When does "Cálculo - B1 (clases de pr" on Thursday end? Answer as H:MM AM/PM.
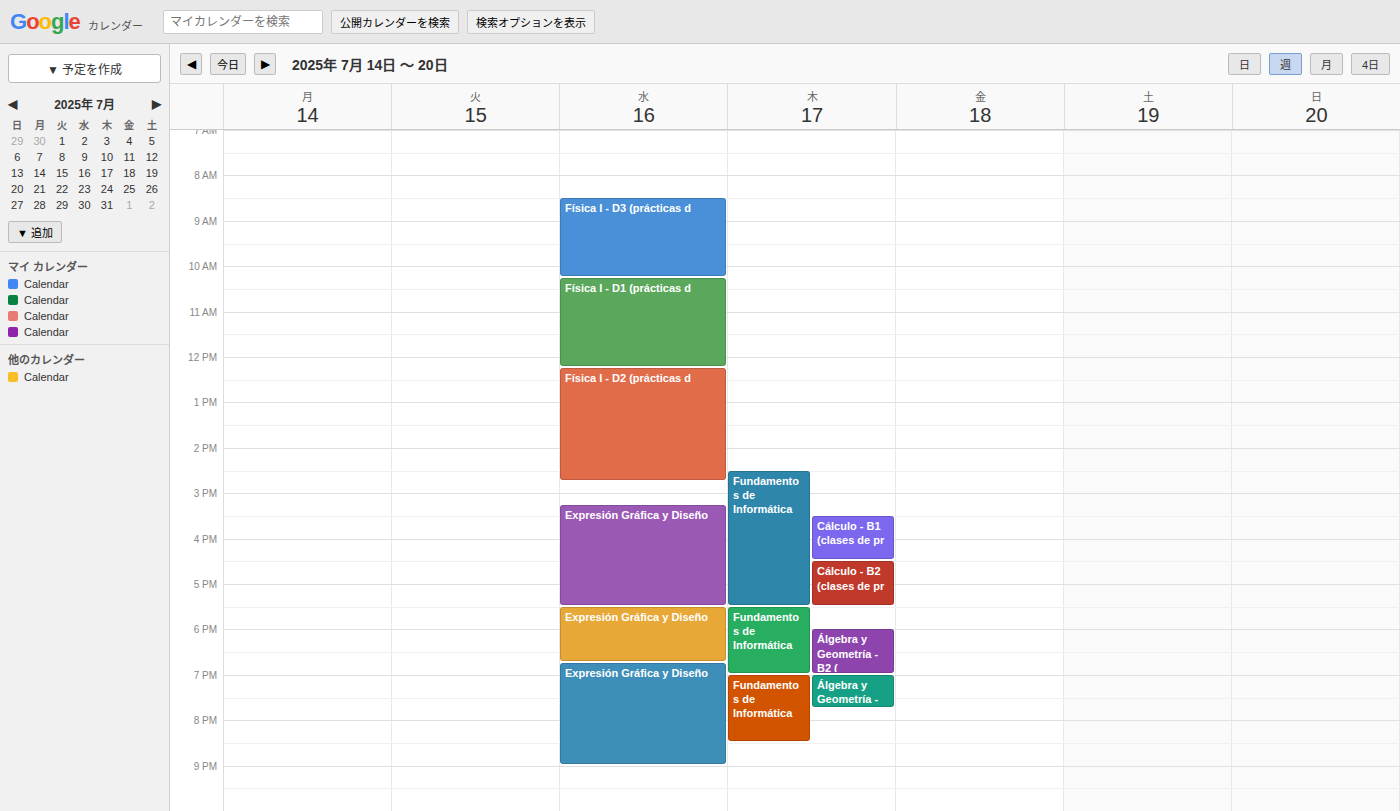
4:30 PM